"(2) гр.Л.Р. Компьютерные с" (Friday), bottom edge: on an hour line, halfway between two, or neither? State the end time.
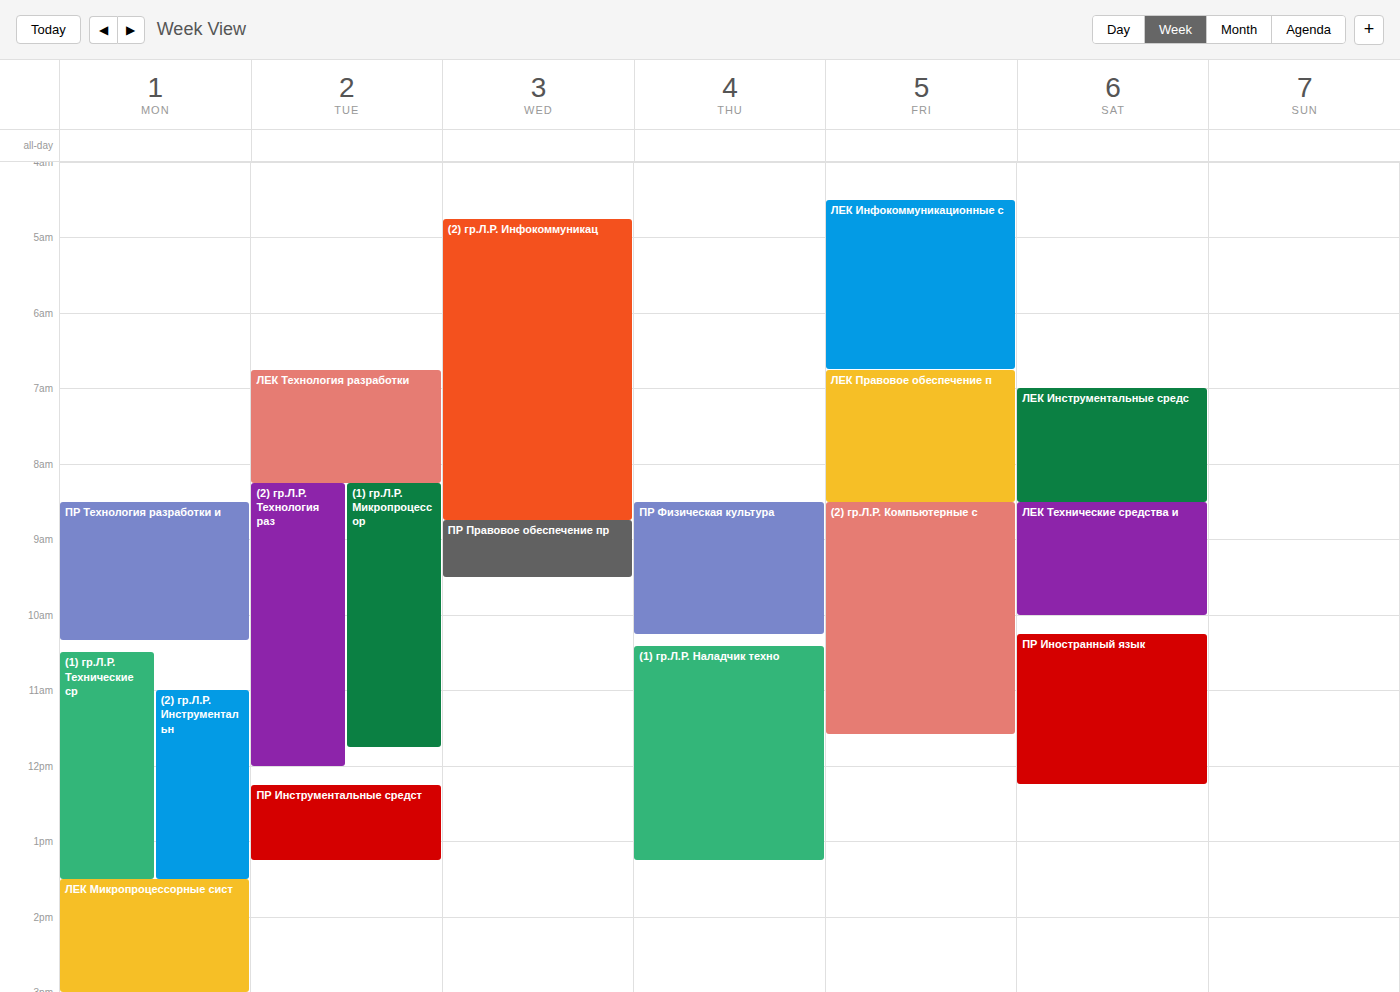
11:35 AM -- neither: 35 minutes below the 11 AM line and 25 minutes above the 12 PM line.